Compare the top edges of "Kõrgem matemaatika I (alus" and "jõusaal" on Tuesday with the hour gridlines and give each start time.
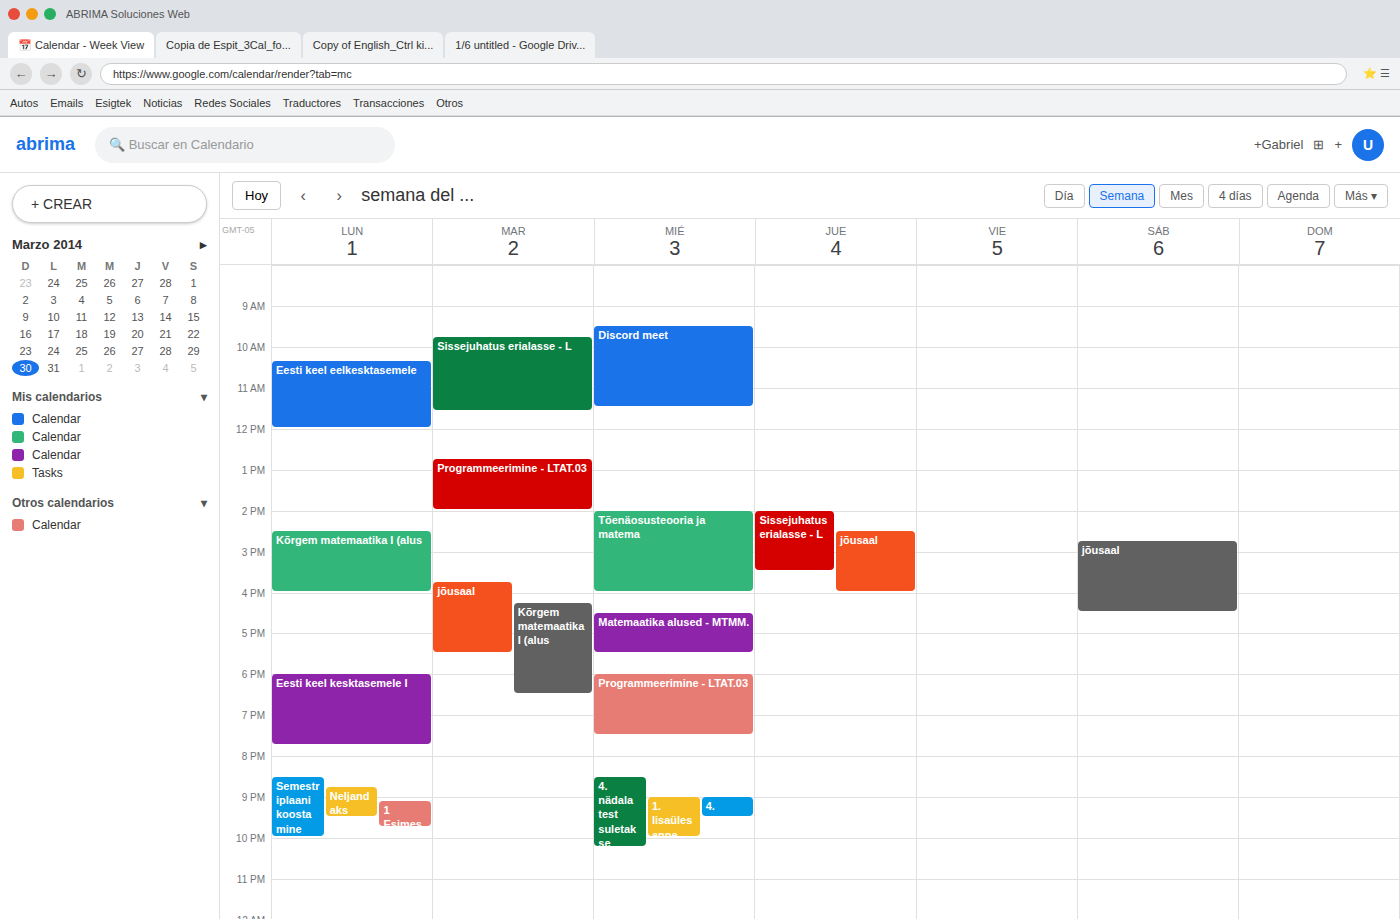
"Kõrgem matemaatika I (alus": 4:15 PM, neither: a quarter of the way from the 4 PM line to the 5 PM line. "jõusaal": 3:45 PM, neither: three quarters of the way from the 3 PM line to the 4 PM line.